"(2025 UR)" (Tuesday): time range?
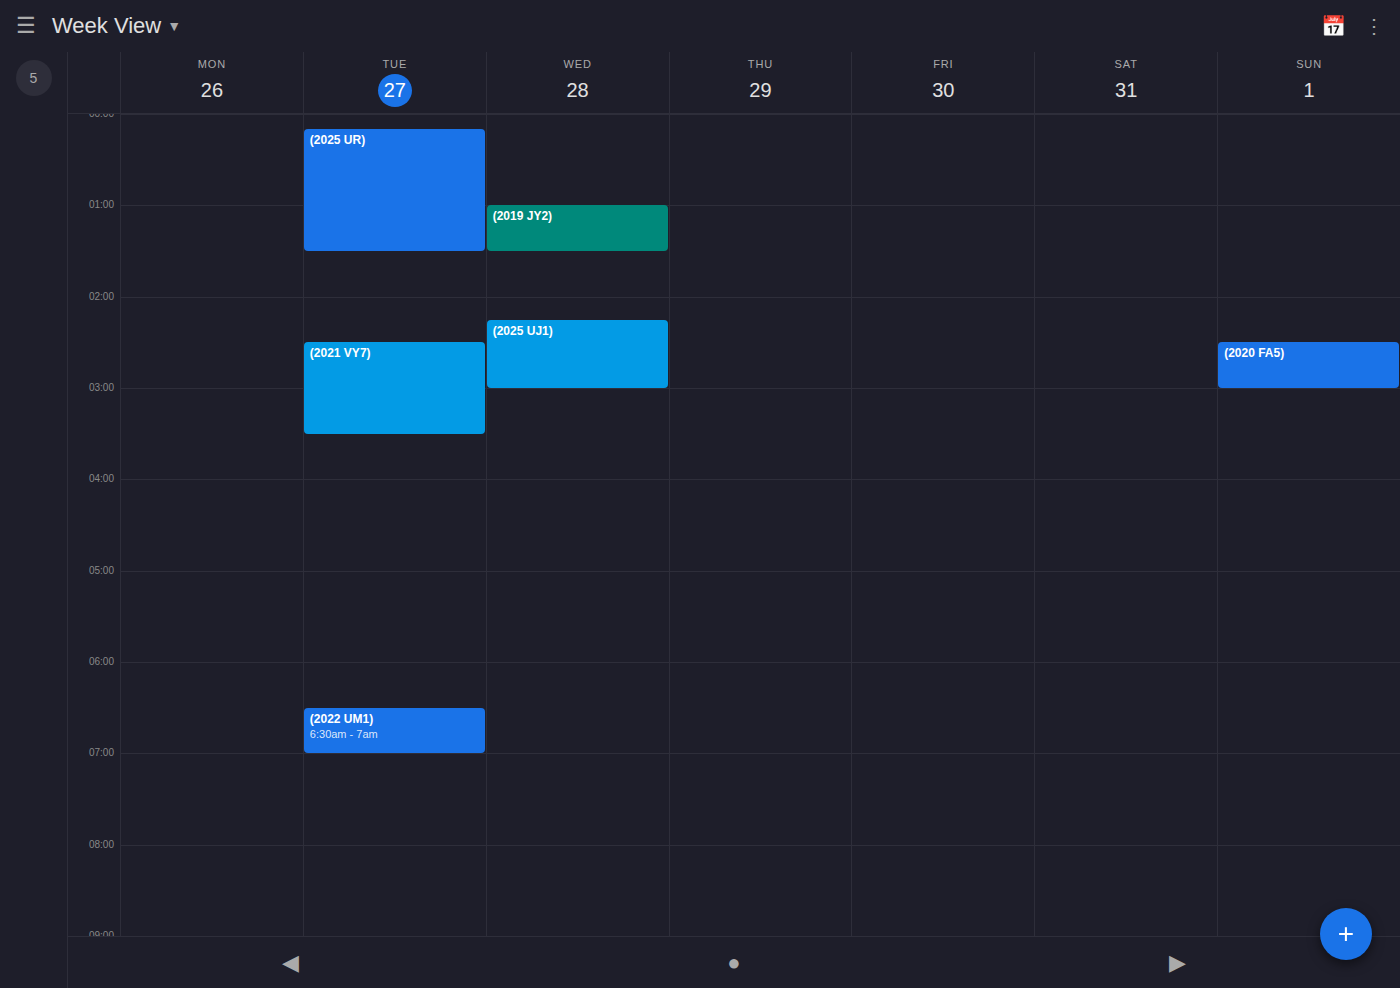
12:10 AM to 1:30 AM